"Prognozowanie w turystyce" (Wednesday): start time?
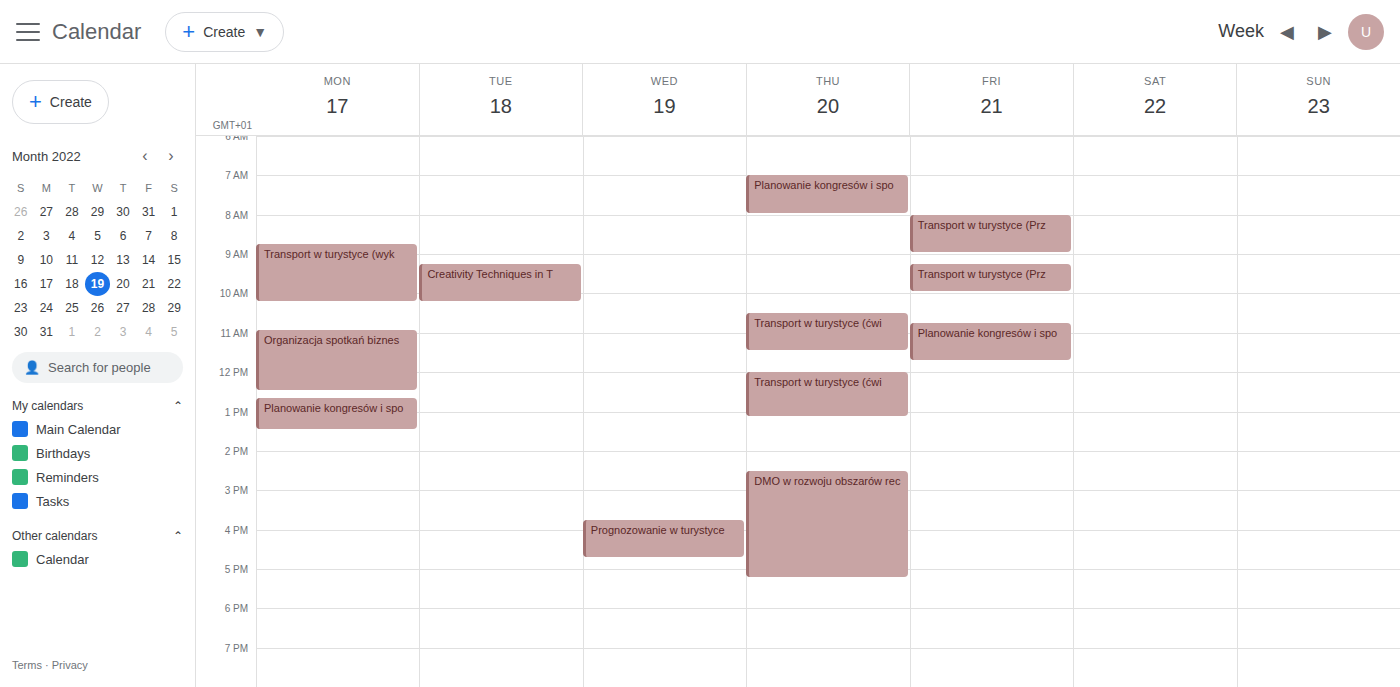
3:45 PM